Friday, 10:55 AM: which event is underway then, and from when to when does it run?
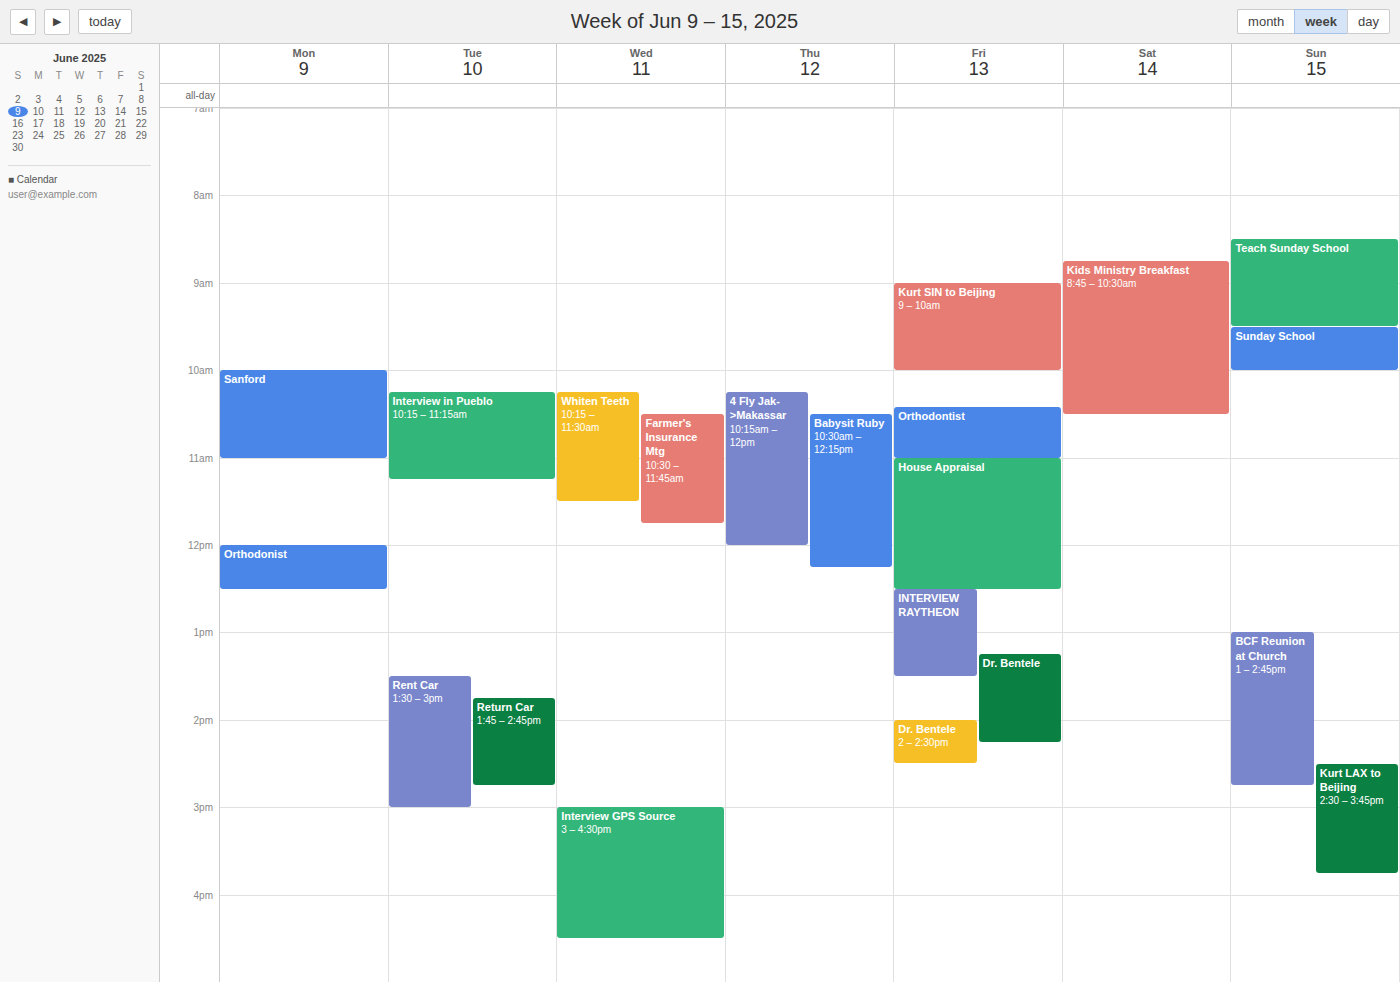
"Orthodontist", 10:25 AM to 11:00 AM